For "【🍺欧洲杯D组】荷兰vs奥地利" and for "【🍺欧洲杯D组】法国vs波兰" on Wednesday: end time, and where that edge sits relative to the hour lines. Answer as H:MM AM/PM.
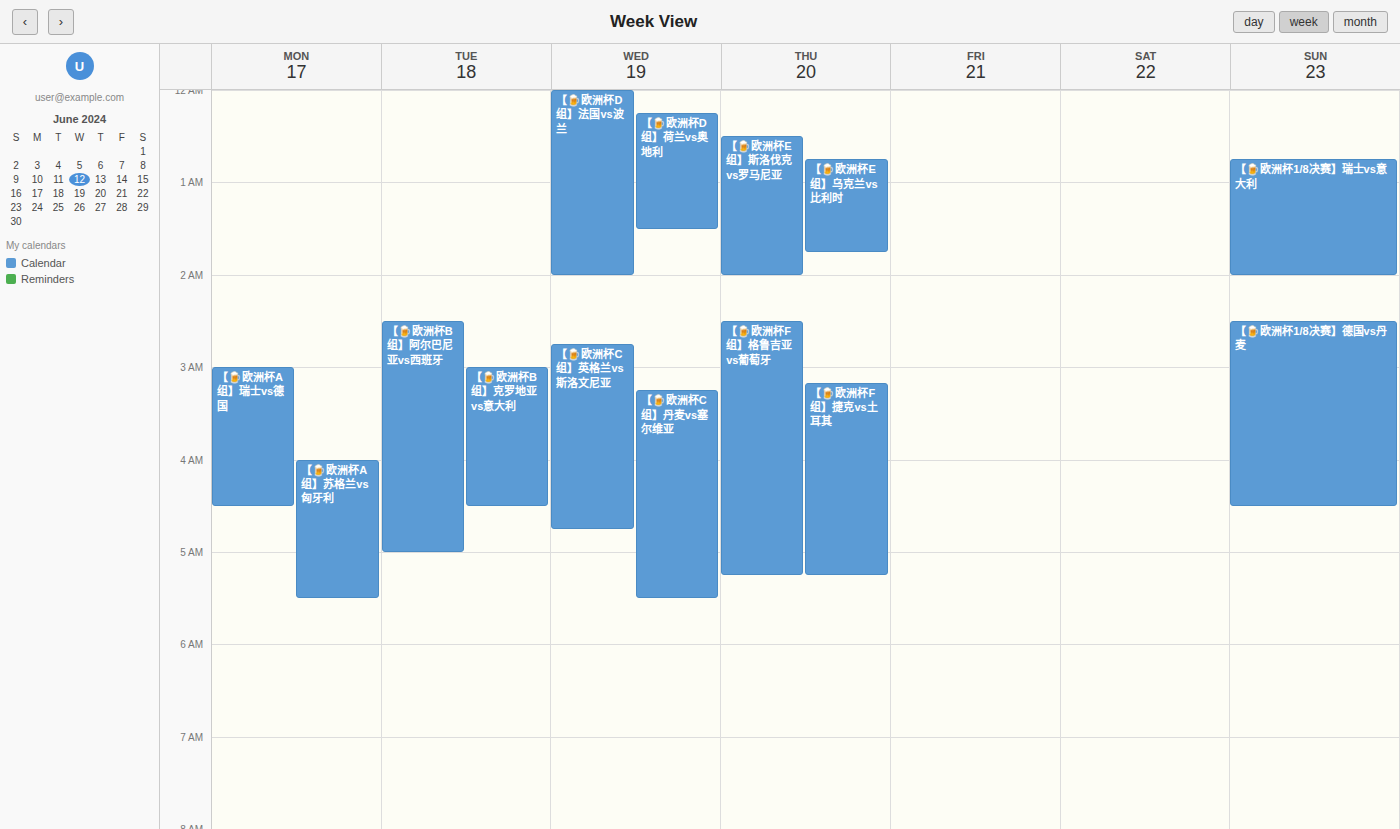
"【🍺欧洲杯D组】荷兰vs奥地利": 1:30 AM, halfway between the 1 AM and 2 AM lines. "【🍺欧洲杯D组】法国vs波兰": 2:00 AM, exactly on the 2 AM line.